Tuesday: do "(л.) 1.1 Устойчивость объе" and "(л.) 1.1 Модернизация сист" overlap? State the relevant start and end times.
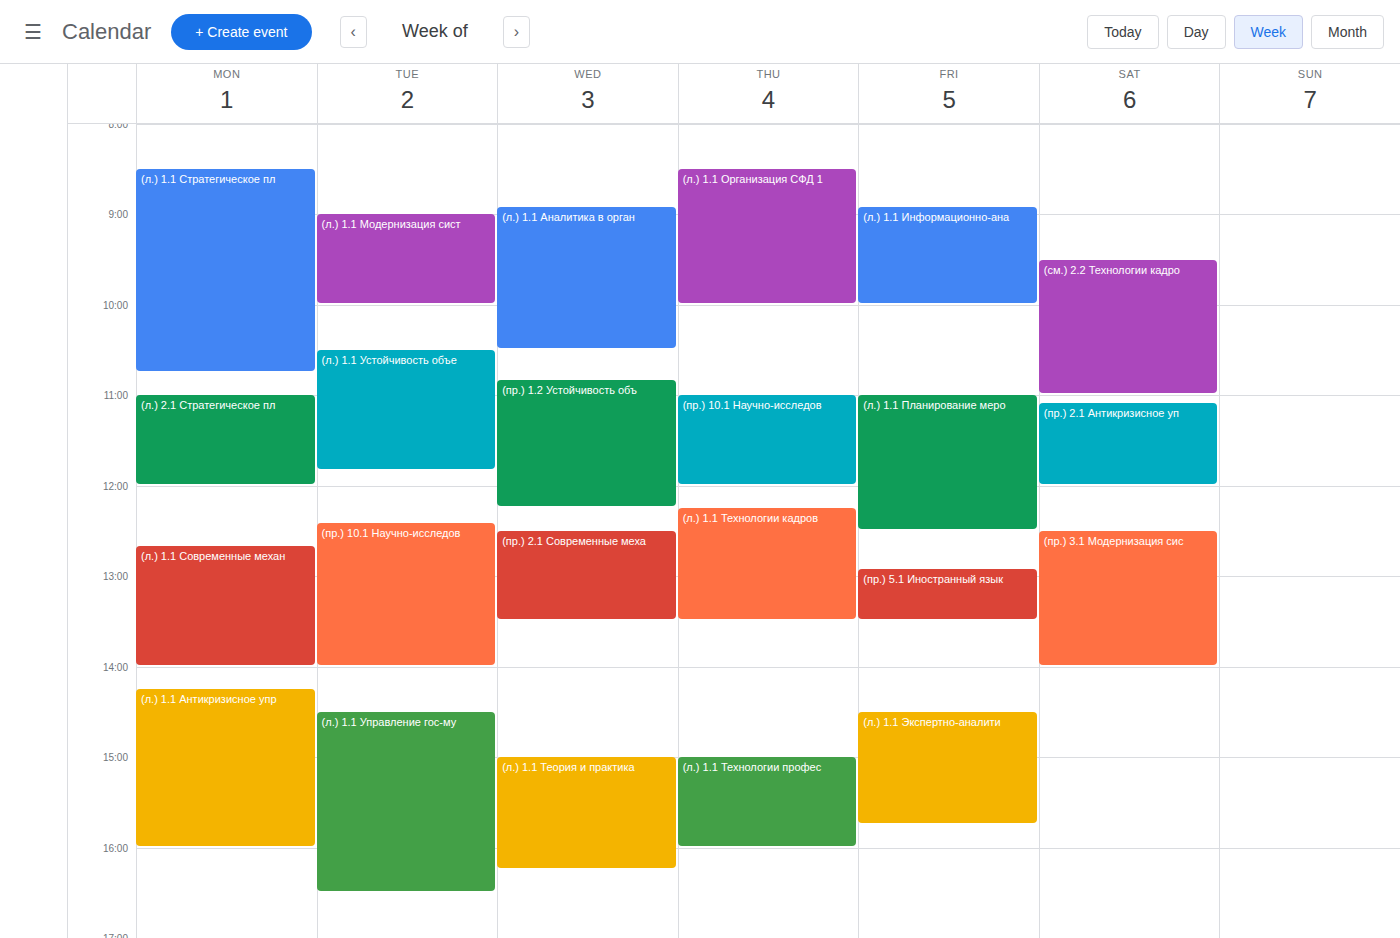
"(л.) 1.1 Модернизация сист" ends at 10:00 AM and "(л.) 1.1 Устойчивость объе" starts at 10:30 AM -- no overlap.